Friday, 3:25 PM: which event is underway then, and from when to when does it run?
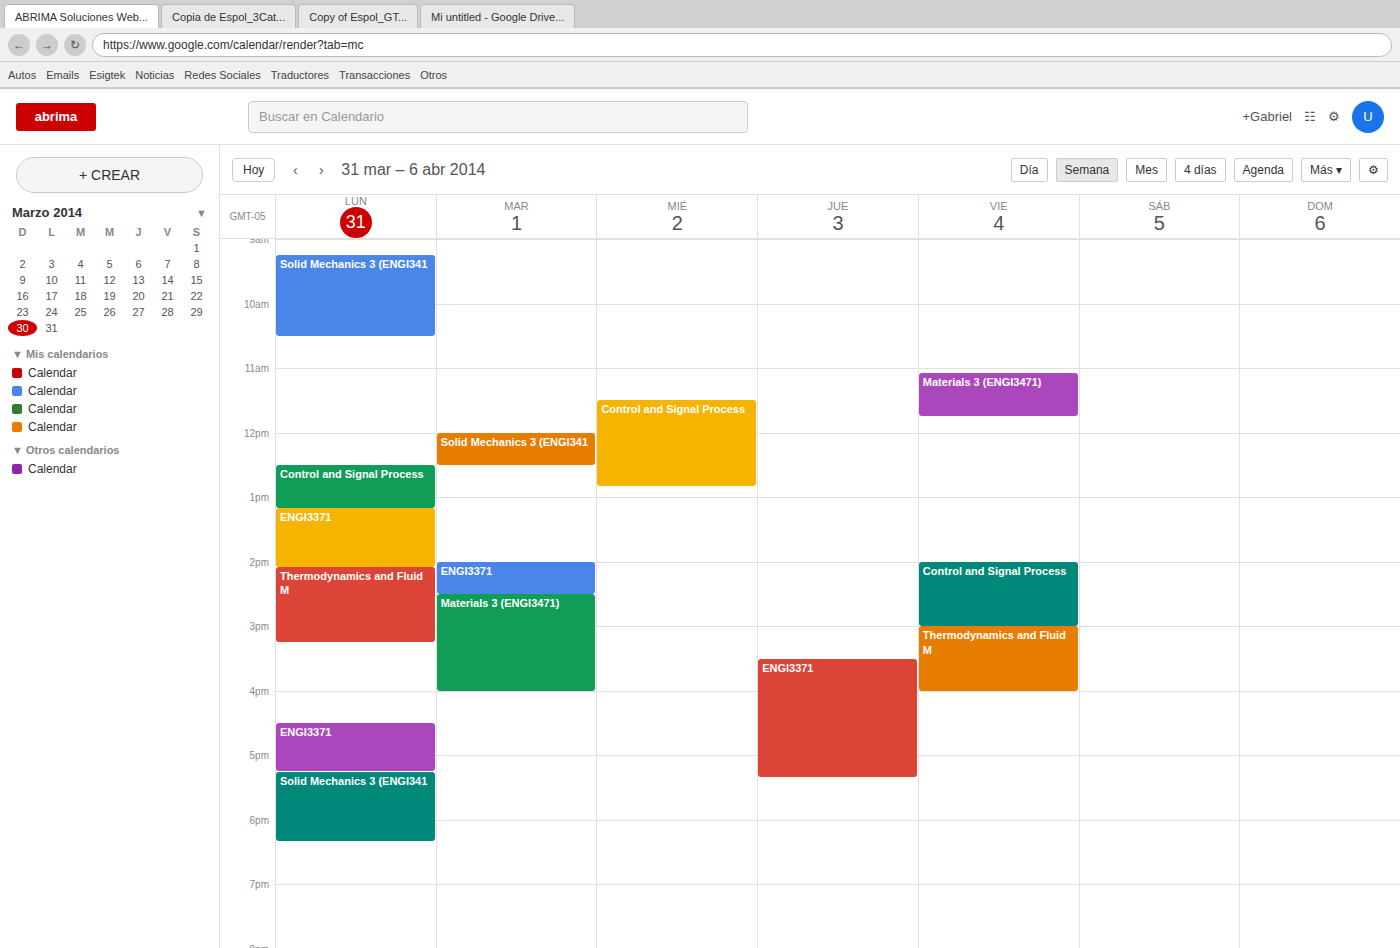
"Thermodynamics and Fluid M", 3:00 PM to 4:00 PM